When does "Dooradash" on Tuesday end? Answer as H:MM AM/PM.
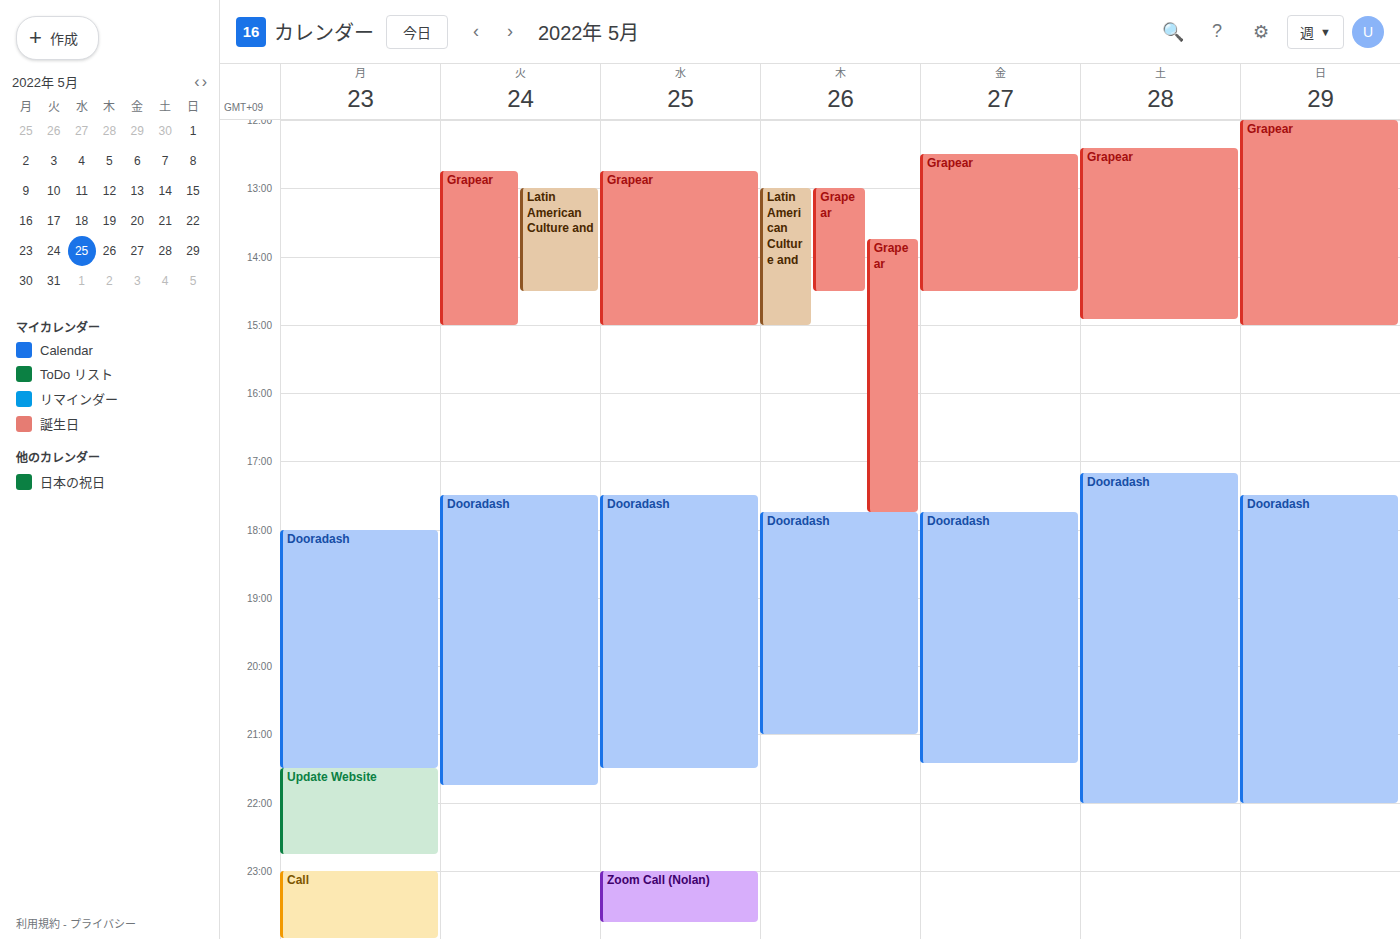
9:45 PM